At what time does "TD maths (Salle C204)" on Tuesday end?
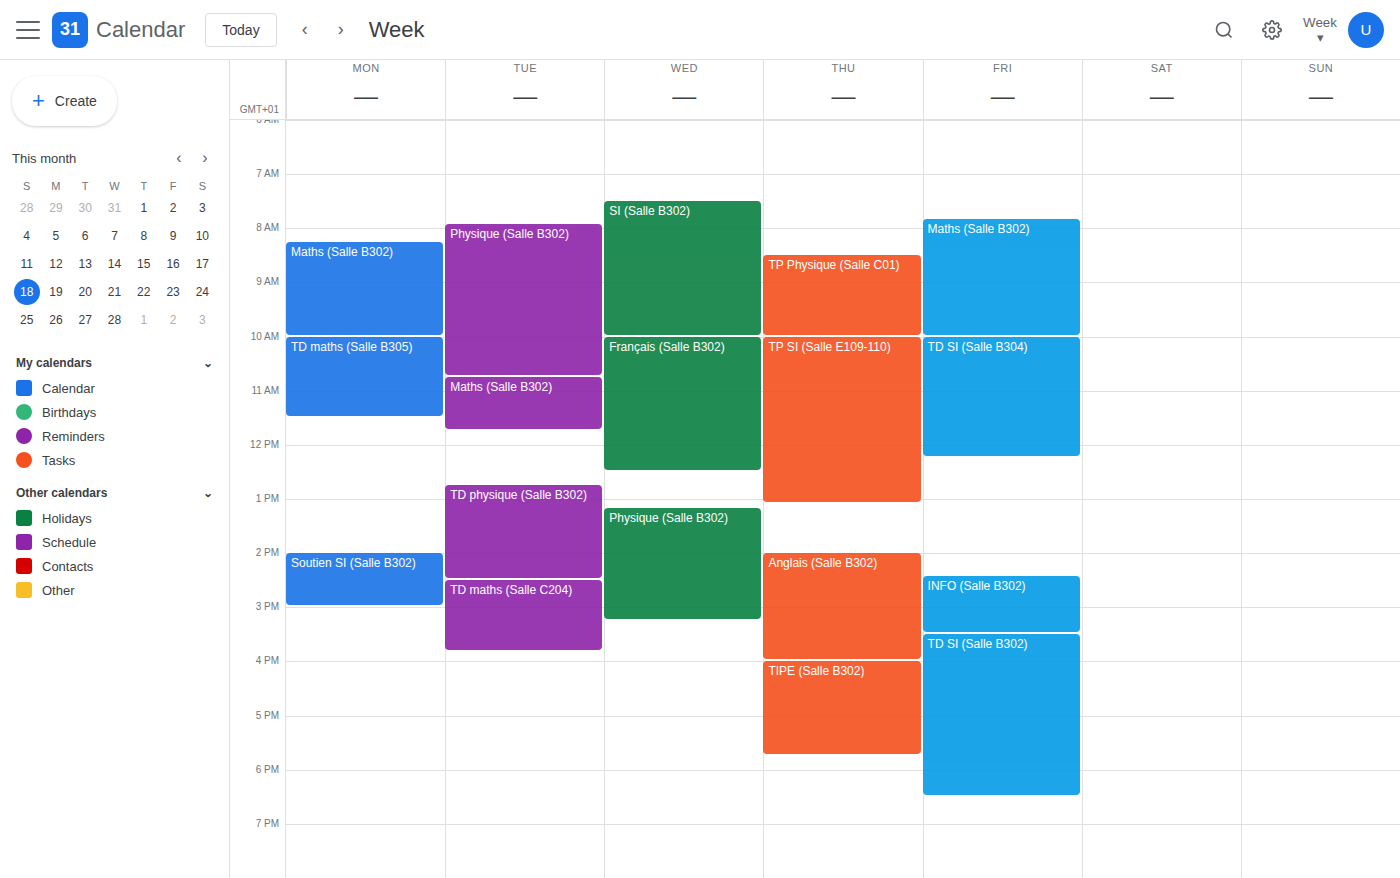
3:50 PM